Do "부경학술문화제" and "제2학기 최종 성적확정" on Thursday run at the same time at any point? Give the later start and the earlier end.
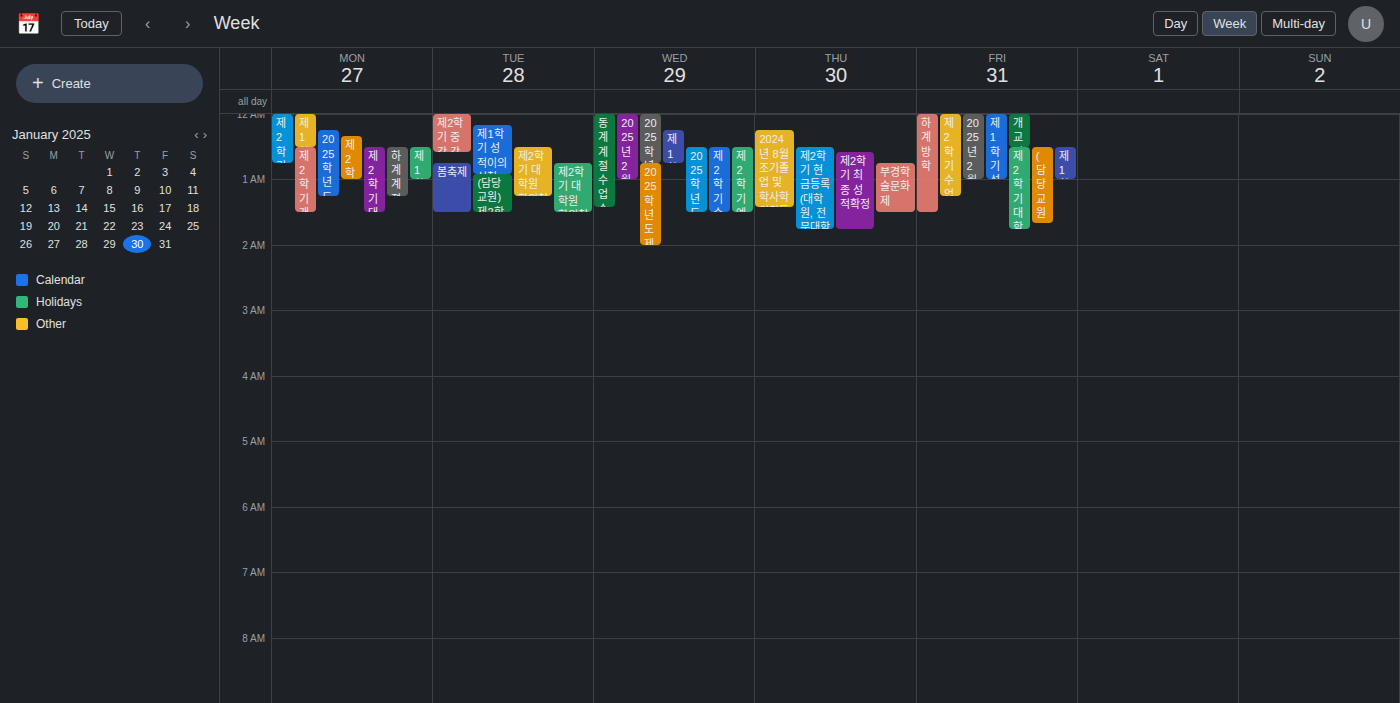
"부경학술문화제" runs 12:45 AM to 1:30 AM, inside "제2학기 최종 성적확정" -- they overlap.